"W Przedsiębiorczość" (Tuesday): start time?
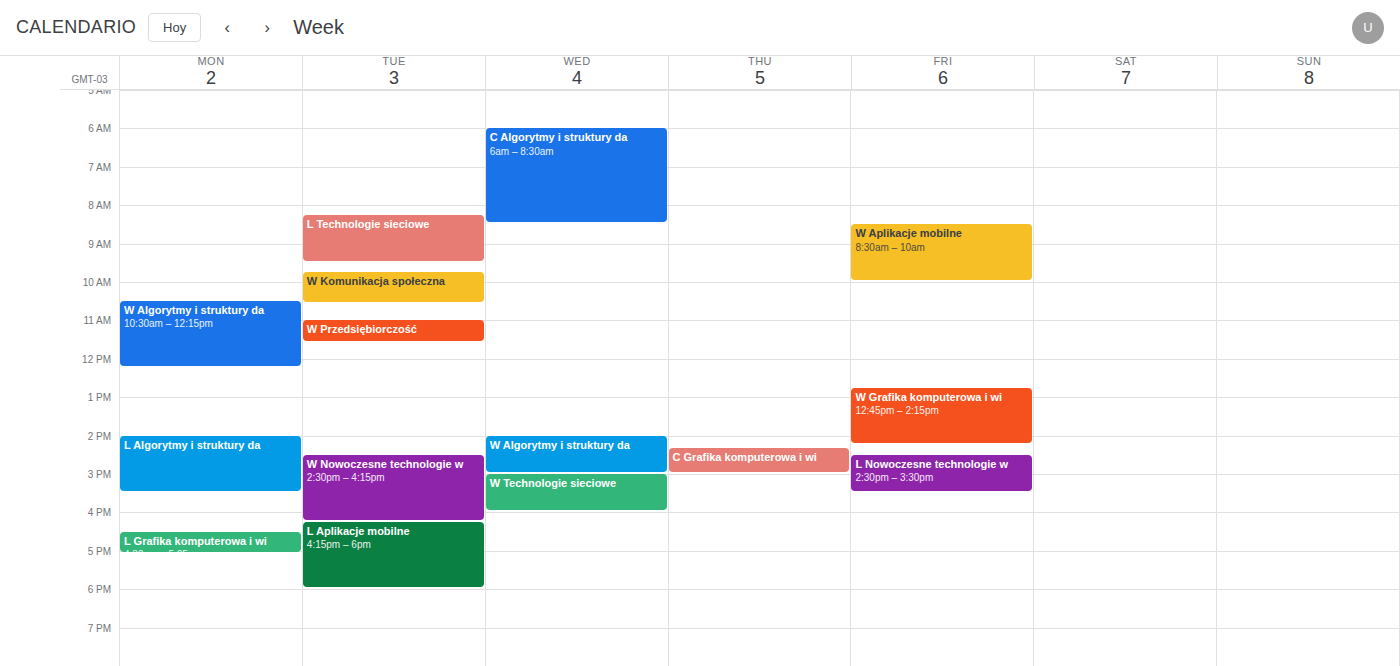
11:00 AM